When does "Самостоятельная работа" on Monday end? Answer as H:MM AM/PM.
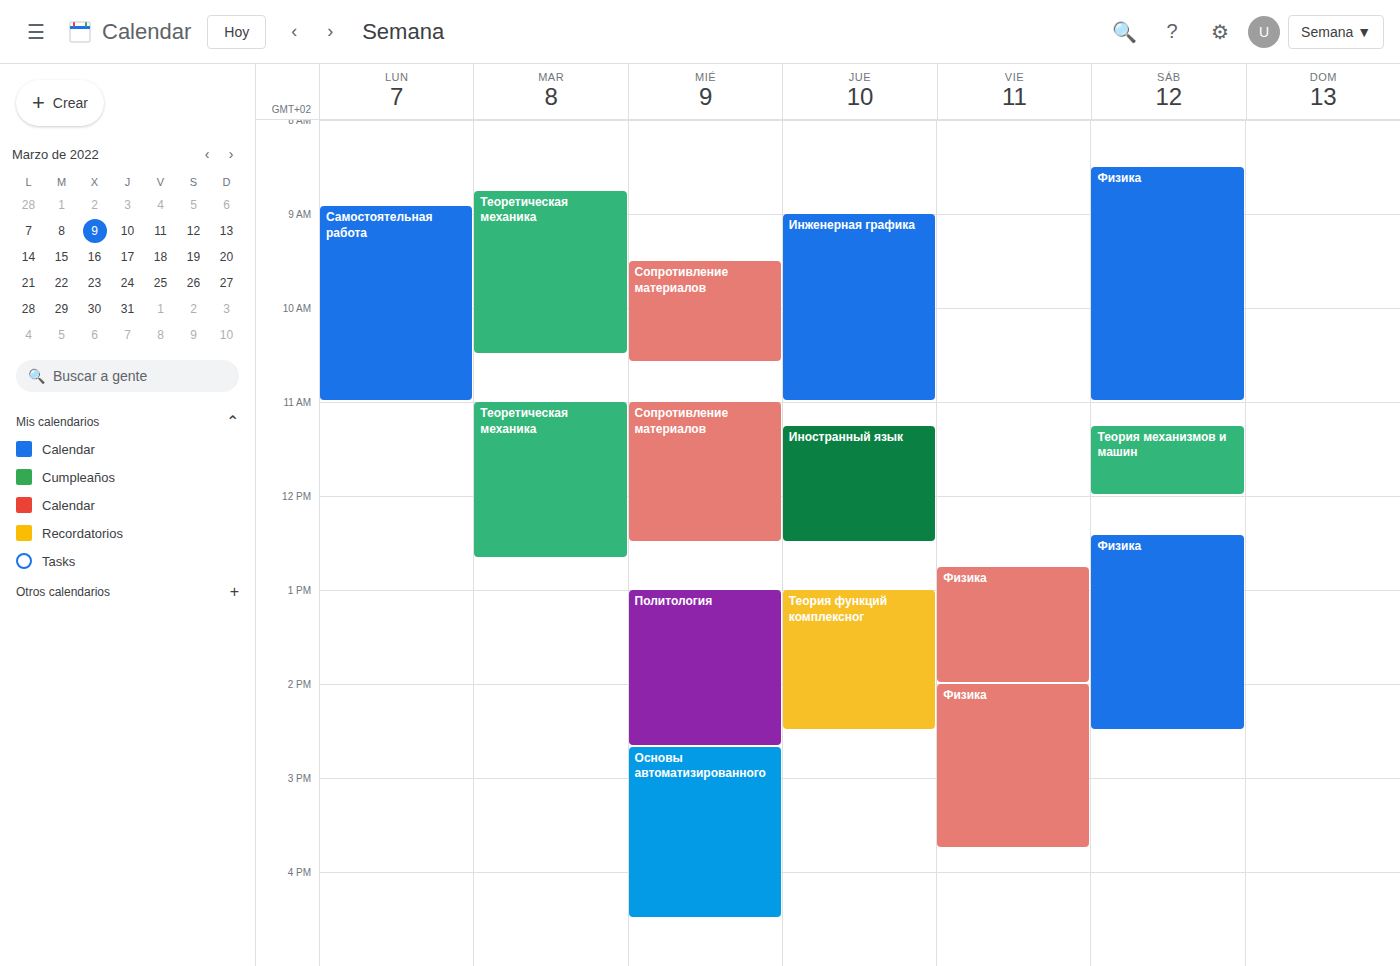
11:00 AM